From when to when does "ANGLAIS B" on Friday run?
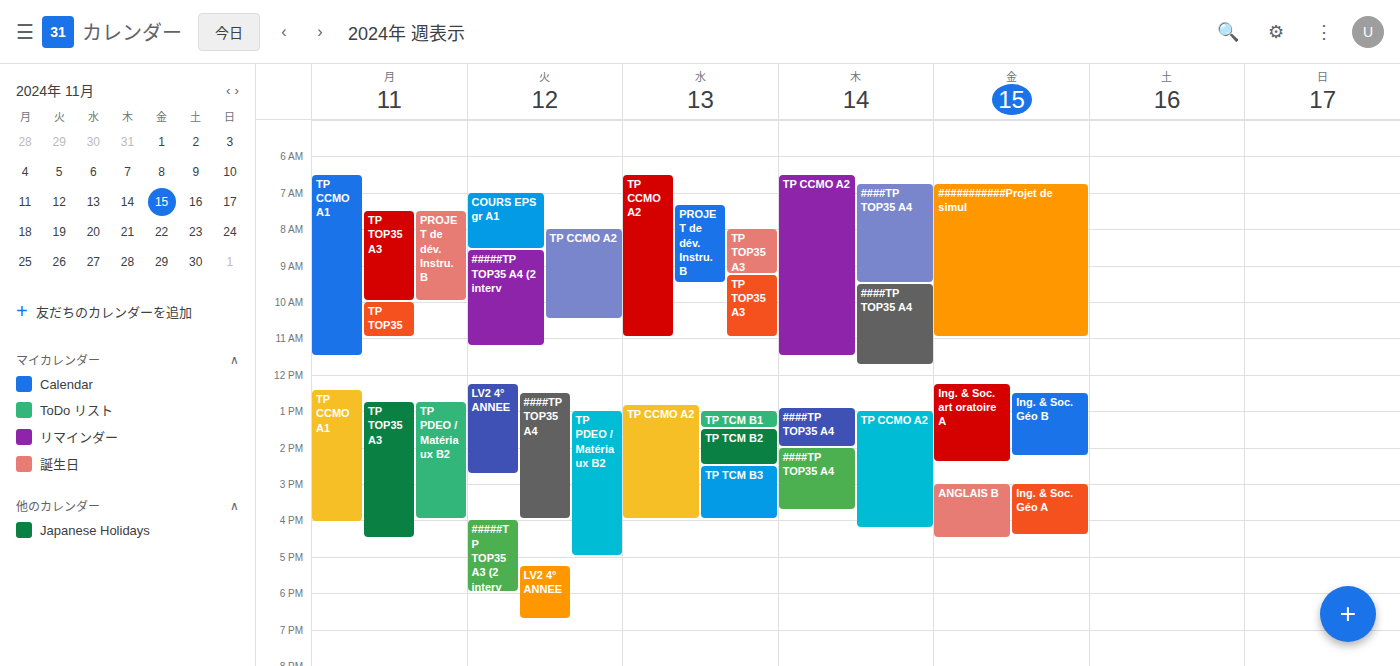
3:00 PM to 4:30 PM